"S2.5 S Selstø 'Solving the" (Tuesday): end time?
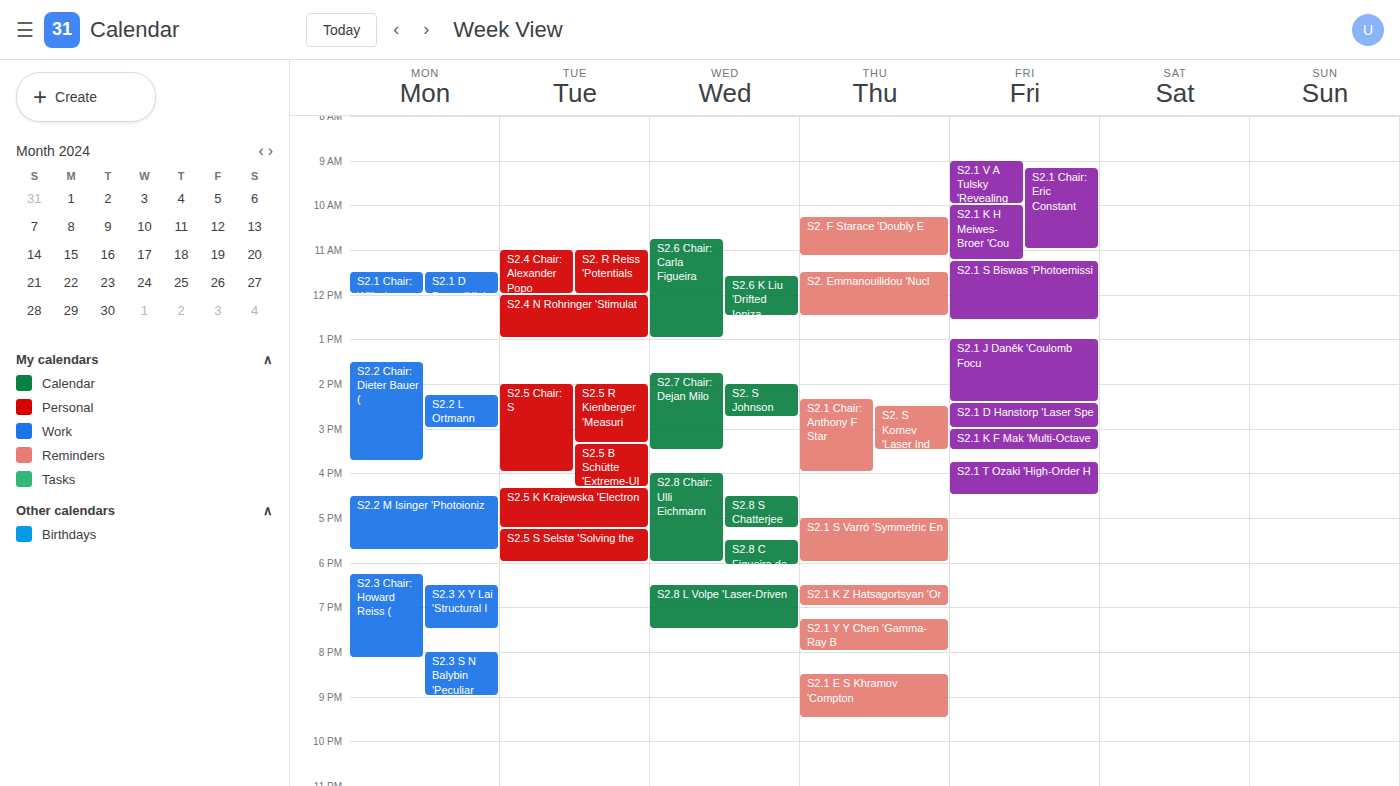
6:00 PM